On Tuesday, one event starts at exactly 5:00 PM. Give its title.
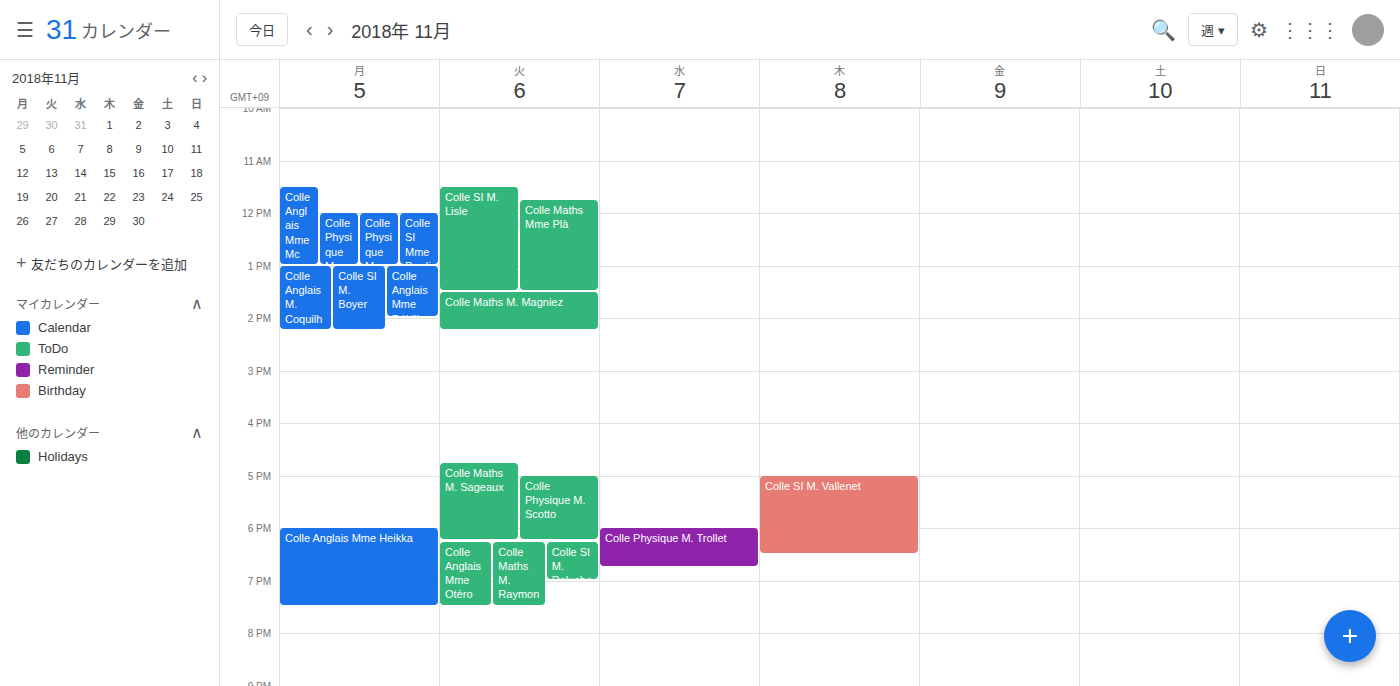
"Colle Physique M. Scotto"